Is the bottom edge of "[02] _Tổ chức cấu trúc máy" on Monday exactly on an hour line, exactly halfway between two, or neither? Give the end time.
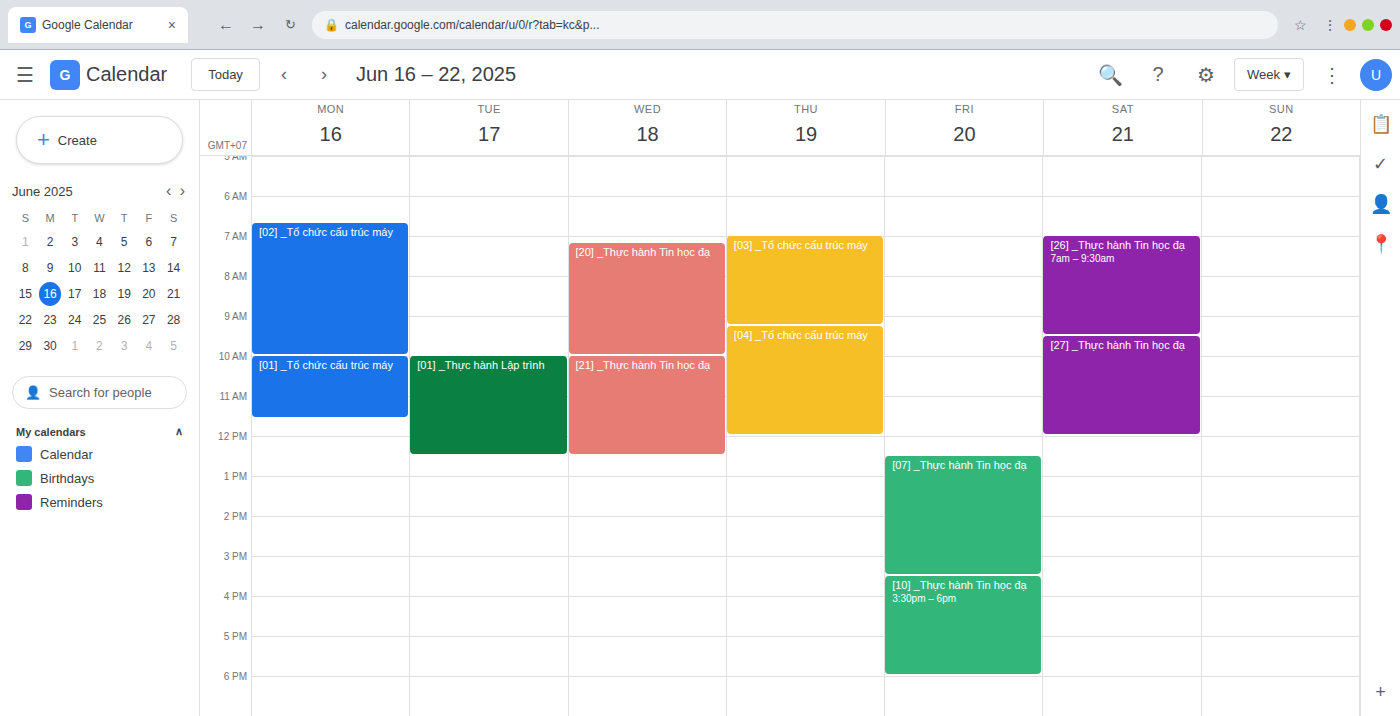
10:00 AM -- exactly on the 10 AM line.